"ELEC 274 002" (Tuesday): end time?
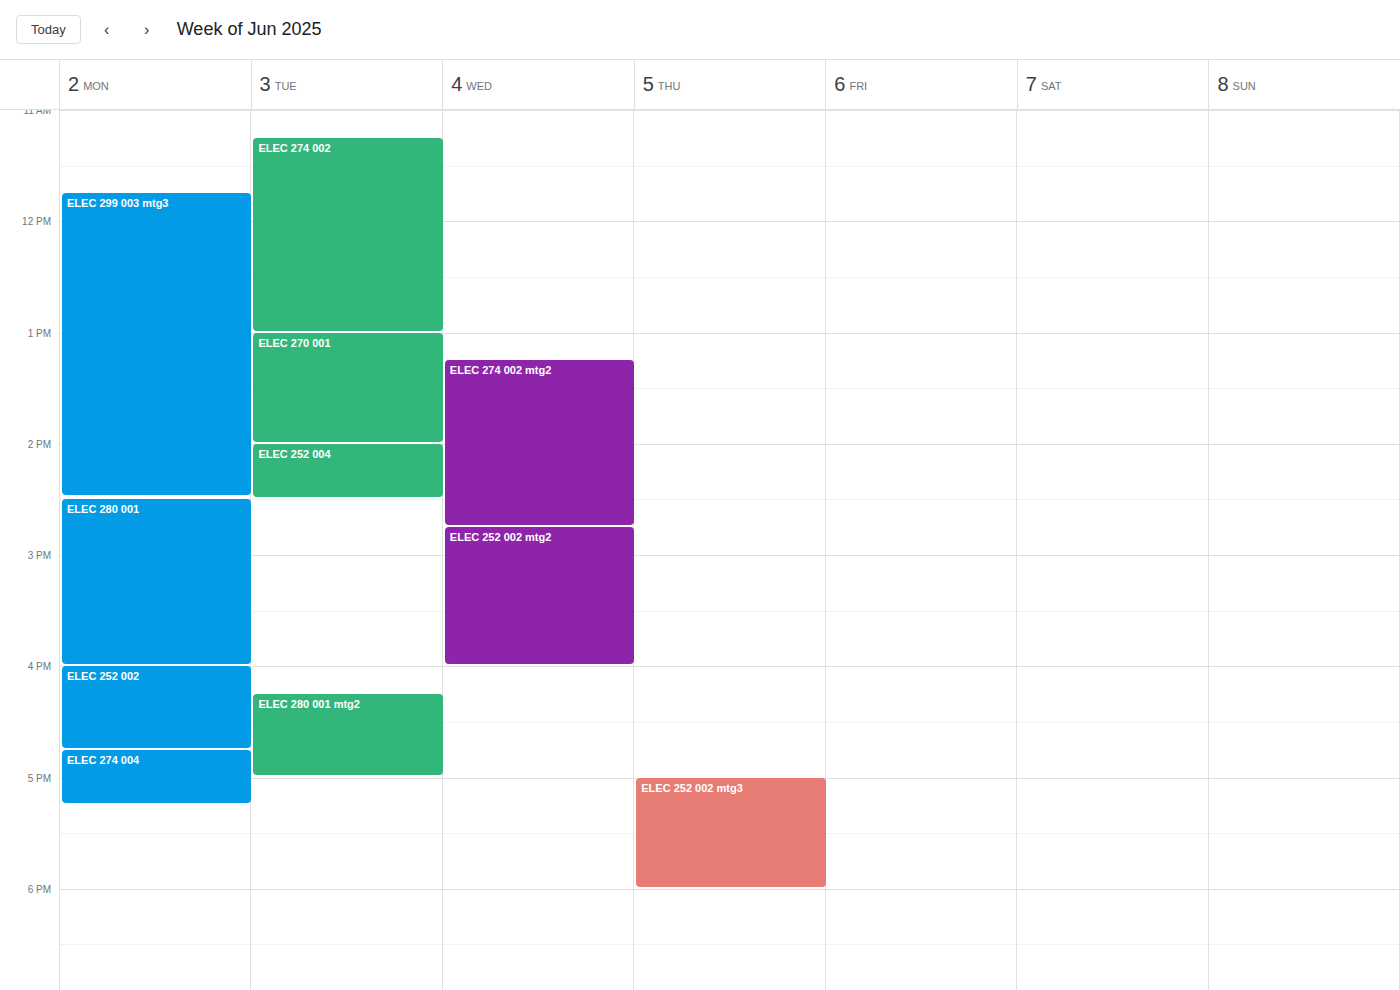
1:00 PM